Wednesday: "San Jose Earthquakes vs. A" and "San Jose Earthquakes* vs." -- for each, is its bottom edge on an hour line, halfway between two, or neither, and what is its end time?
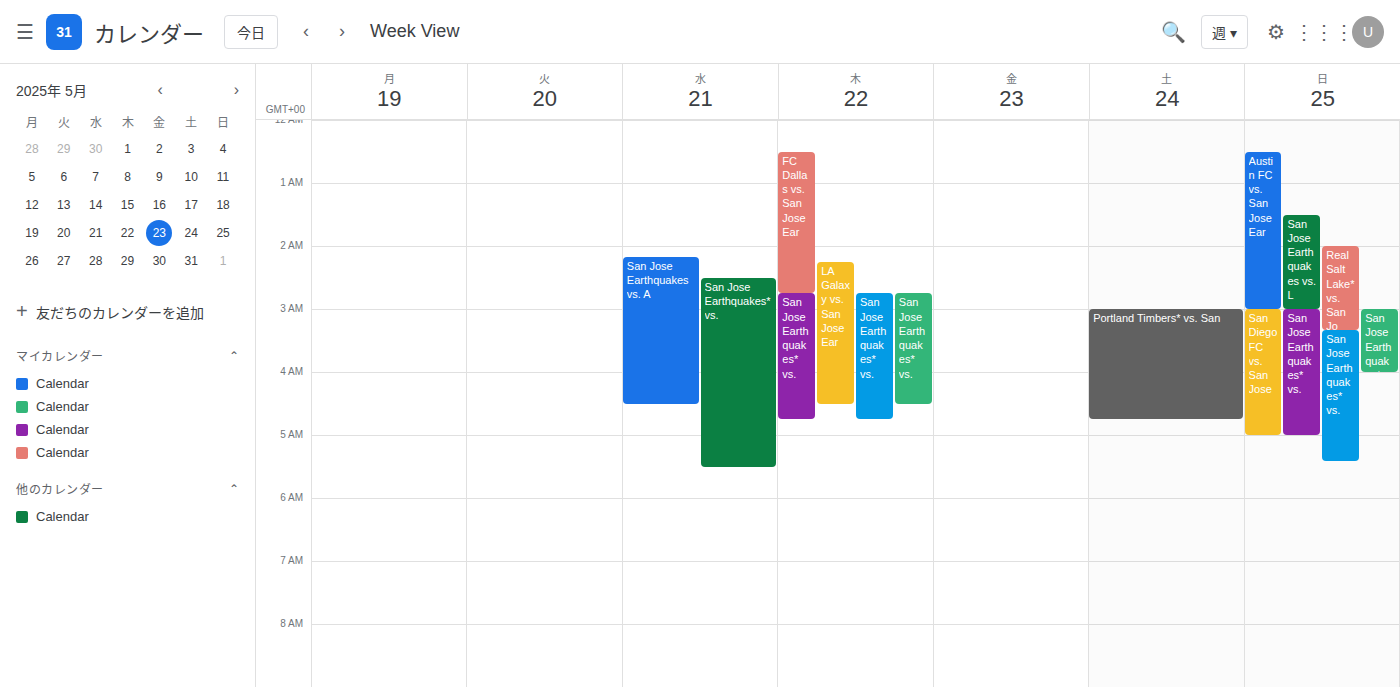
"San Jose Earthquakes vs. A": 4:30 AM, halfway between the 4 AM and 5 AM lines. "San Jose Earthquakes* vs.": 5:30 AM, halfway between the 5 AM and 6 AM lines.